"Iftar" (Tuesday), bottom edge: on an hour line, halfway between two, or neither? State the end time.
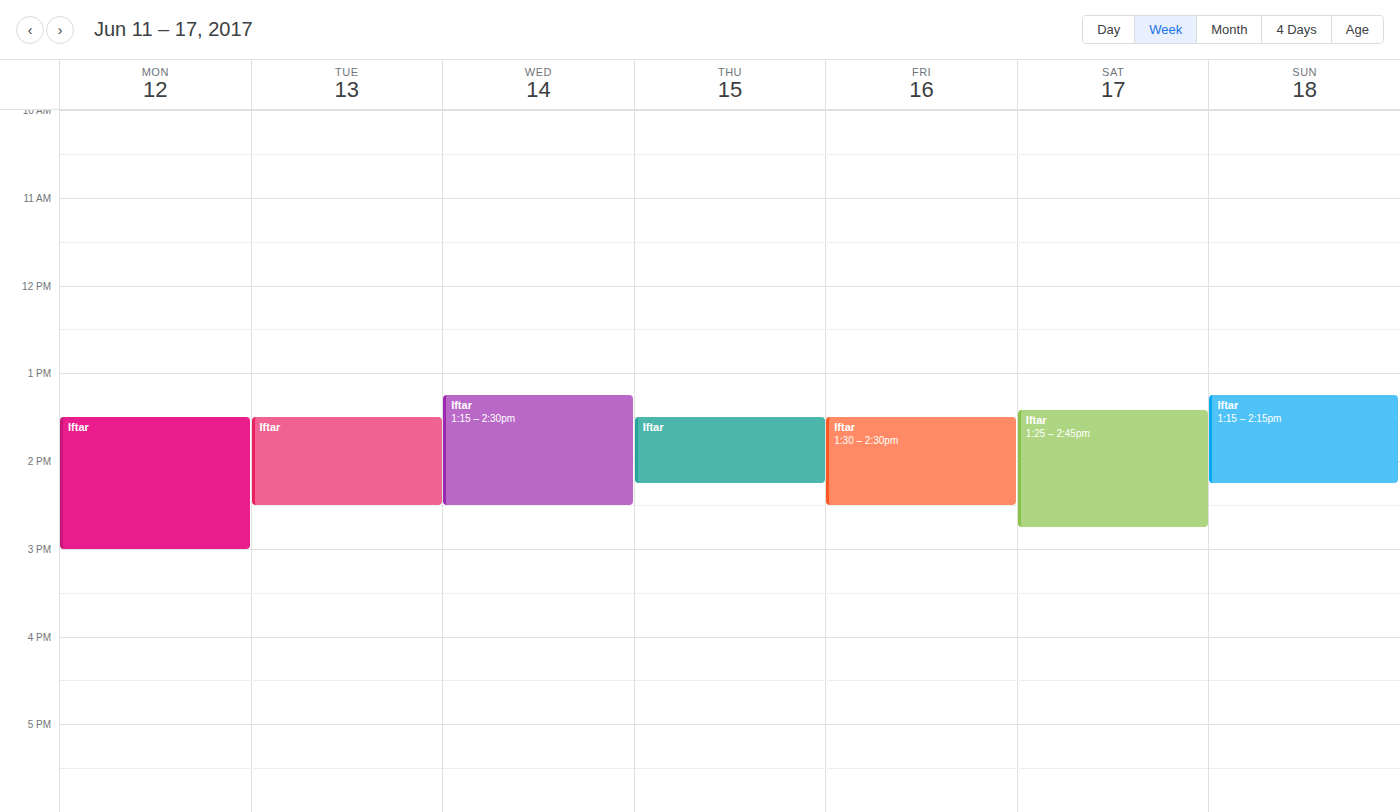
2:30 PM -- halfway between the 2 PM and 3 PM lines.